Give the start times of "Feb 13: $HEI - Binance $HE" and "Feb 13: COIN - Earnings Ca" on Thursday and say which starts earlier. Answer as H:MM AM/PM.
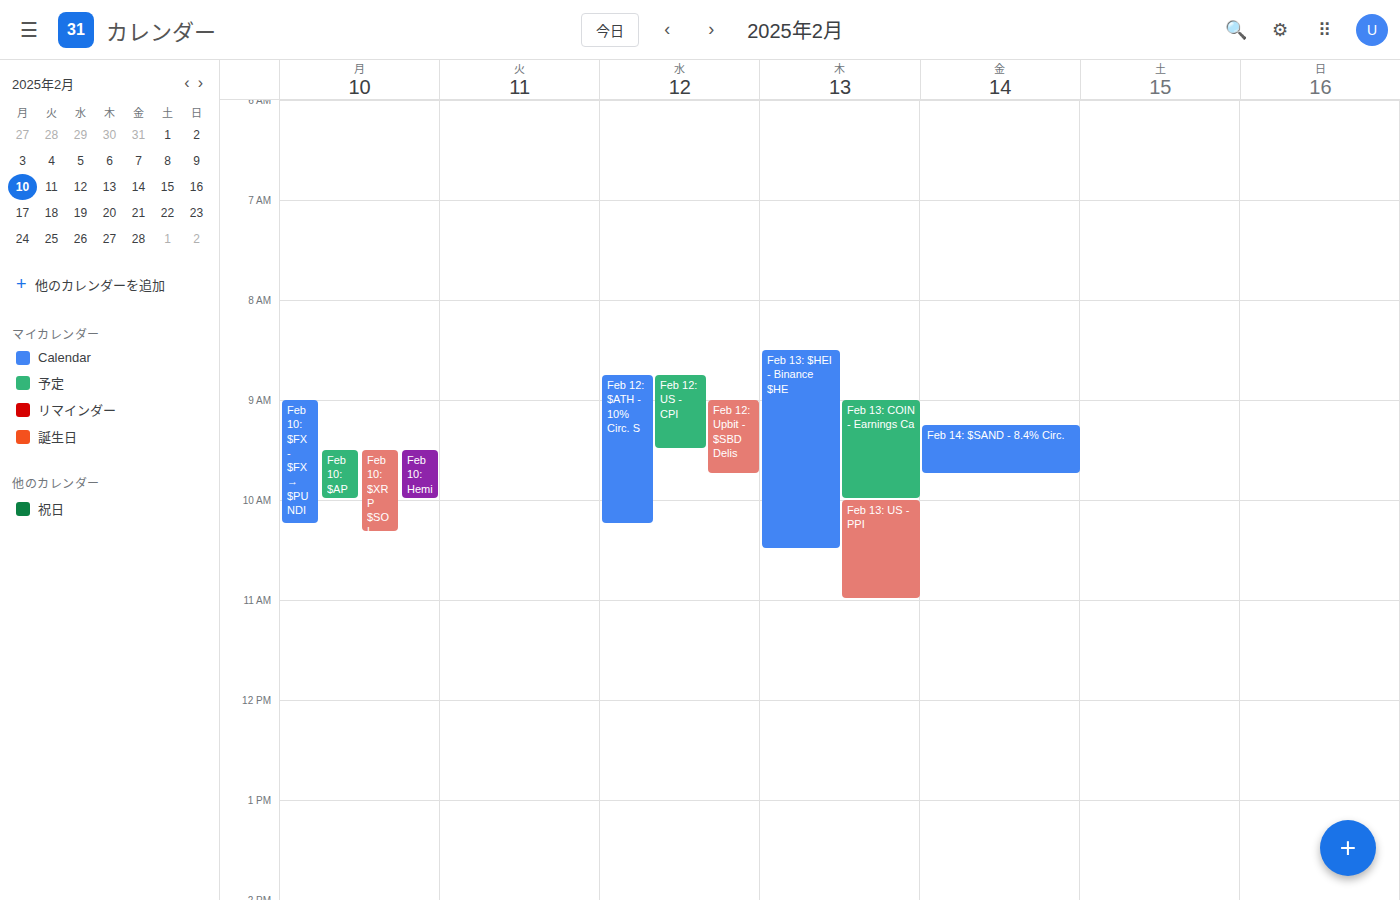
"Feb 13: $HEI - Binance $HE" 8:30 AM; "Feb 13: COIN - Earnings Ca" 9:00 AM.